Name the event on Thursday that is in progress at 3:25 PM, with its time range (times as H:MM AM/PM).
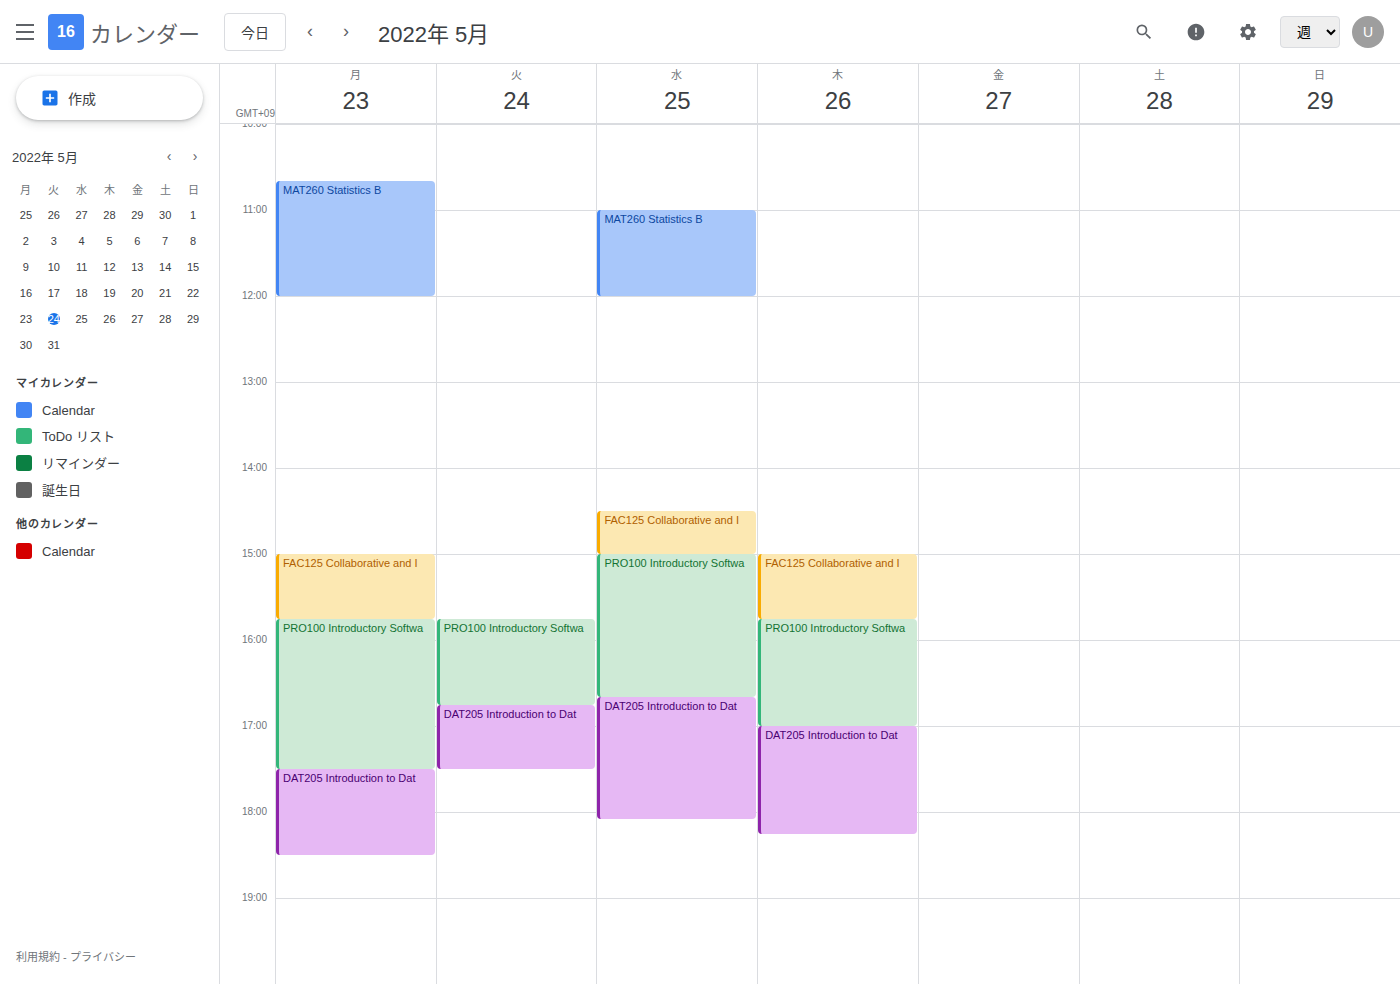
"FAC125 Collaborative and I", 3:00 PM to 3:45 PM